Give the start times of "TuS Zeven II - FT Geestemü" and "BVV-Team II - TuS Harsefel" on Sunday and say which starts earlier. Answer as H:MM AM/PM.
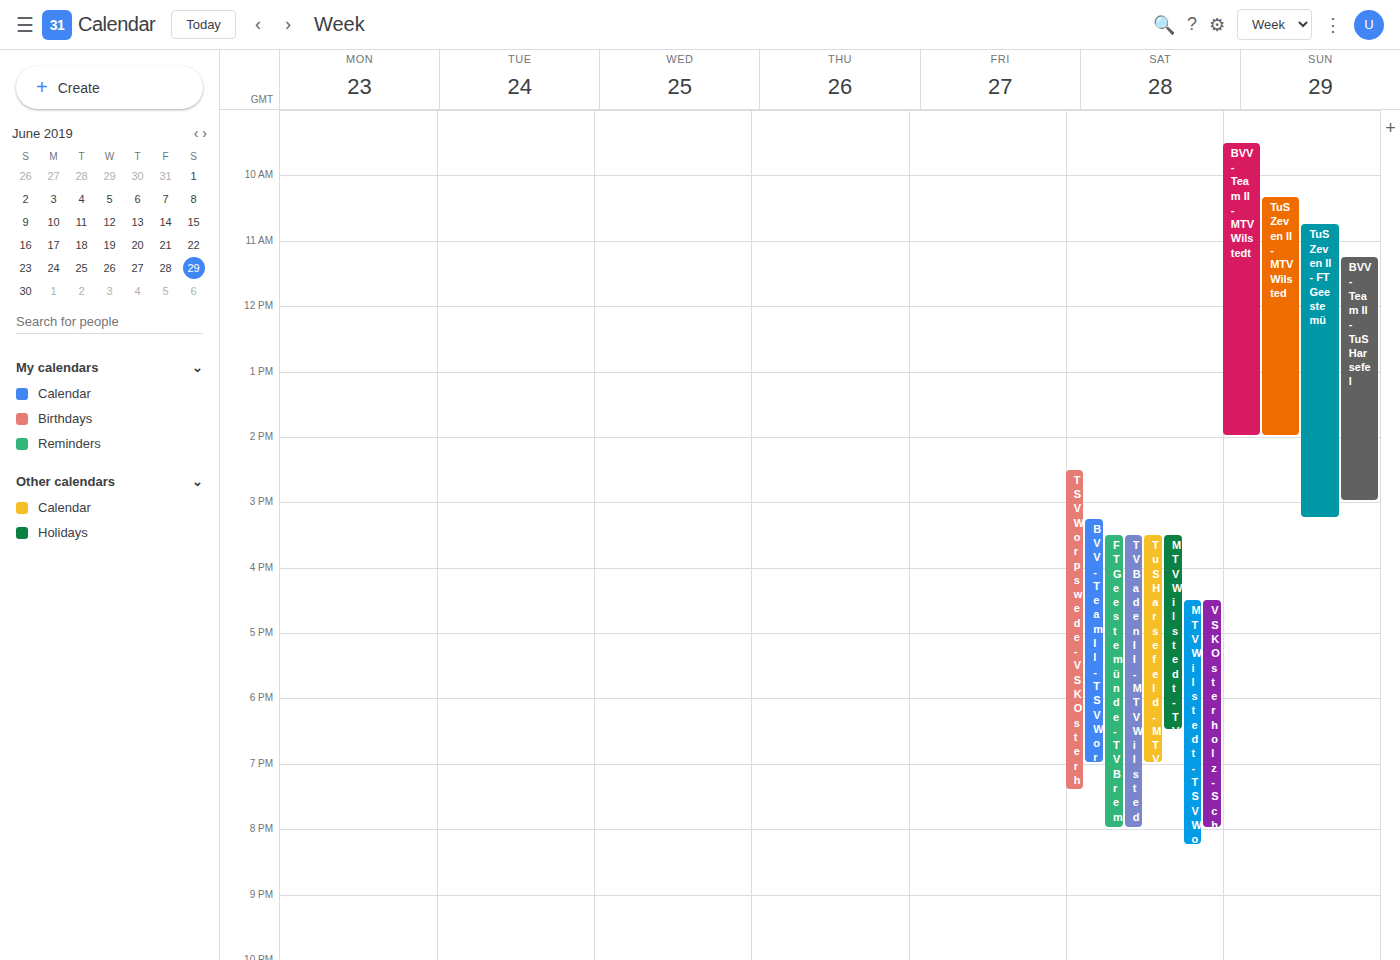
"TuS Zeven II - FT Geestemü" 10:45 AM; "BVV-Team II - TuS Harsefel" 11:15 AM.